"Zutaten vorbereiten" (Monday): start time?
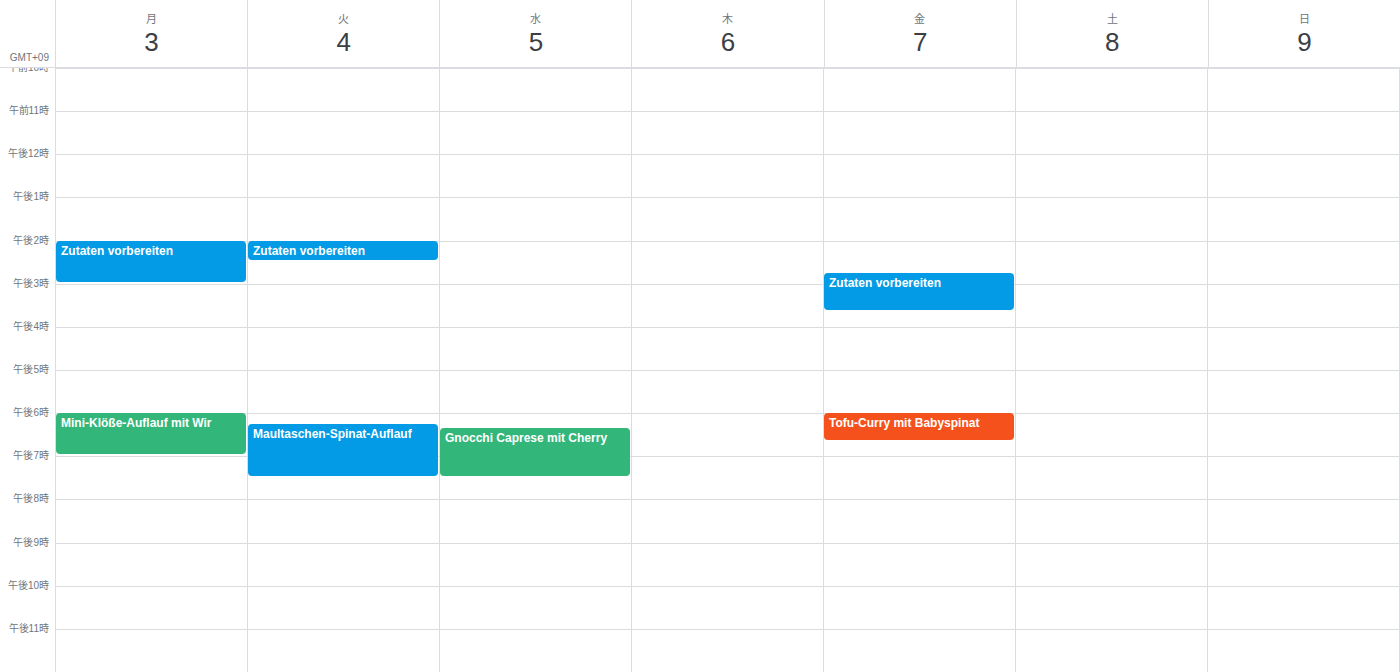
2:00 PM